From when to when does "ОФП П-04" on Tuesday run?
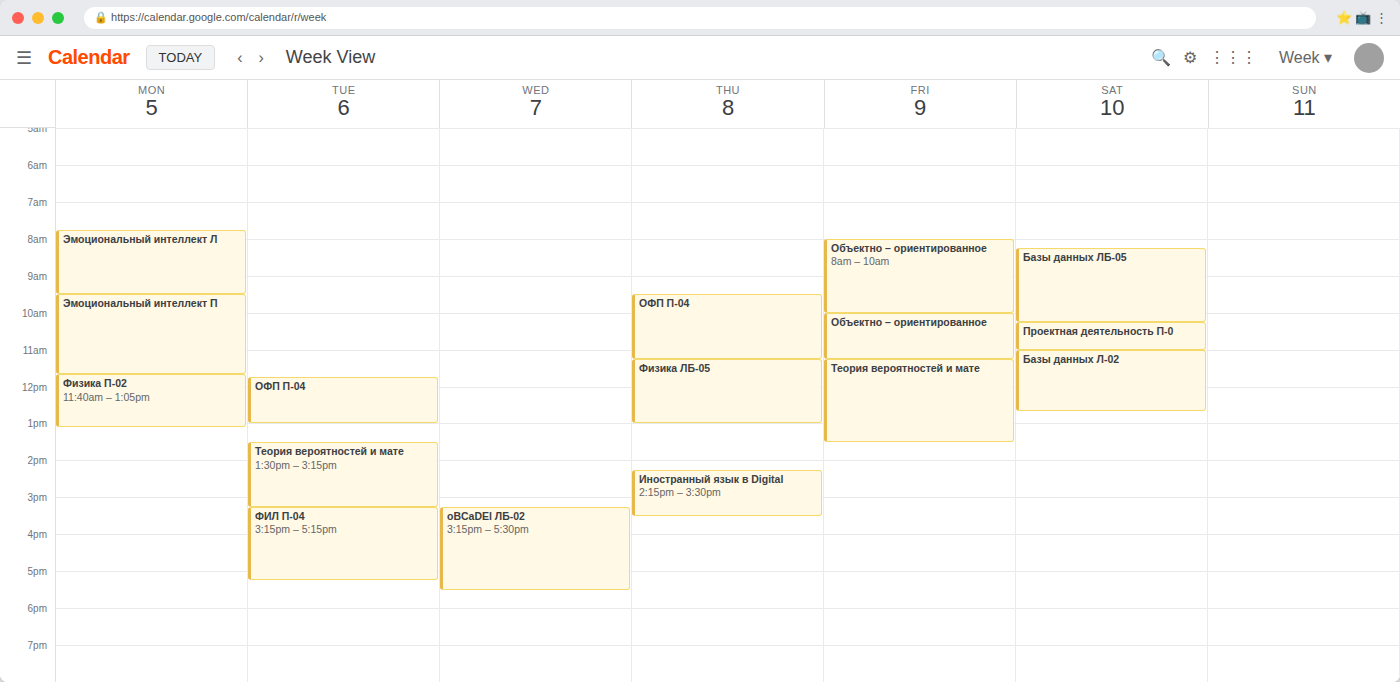
11:45 AM to 1:00 PM